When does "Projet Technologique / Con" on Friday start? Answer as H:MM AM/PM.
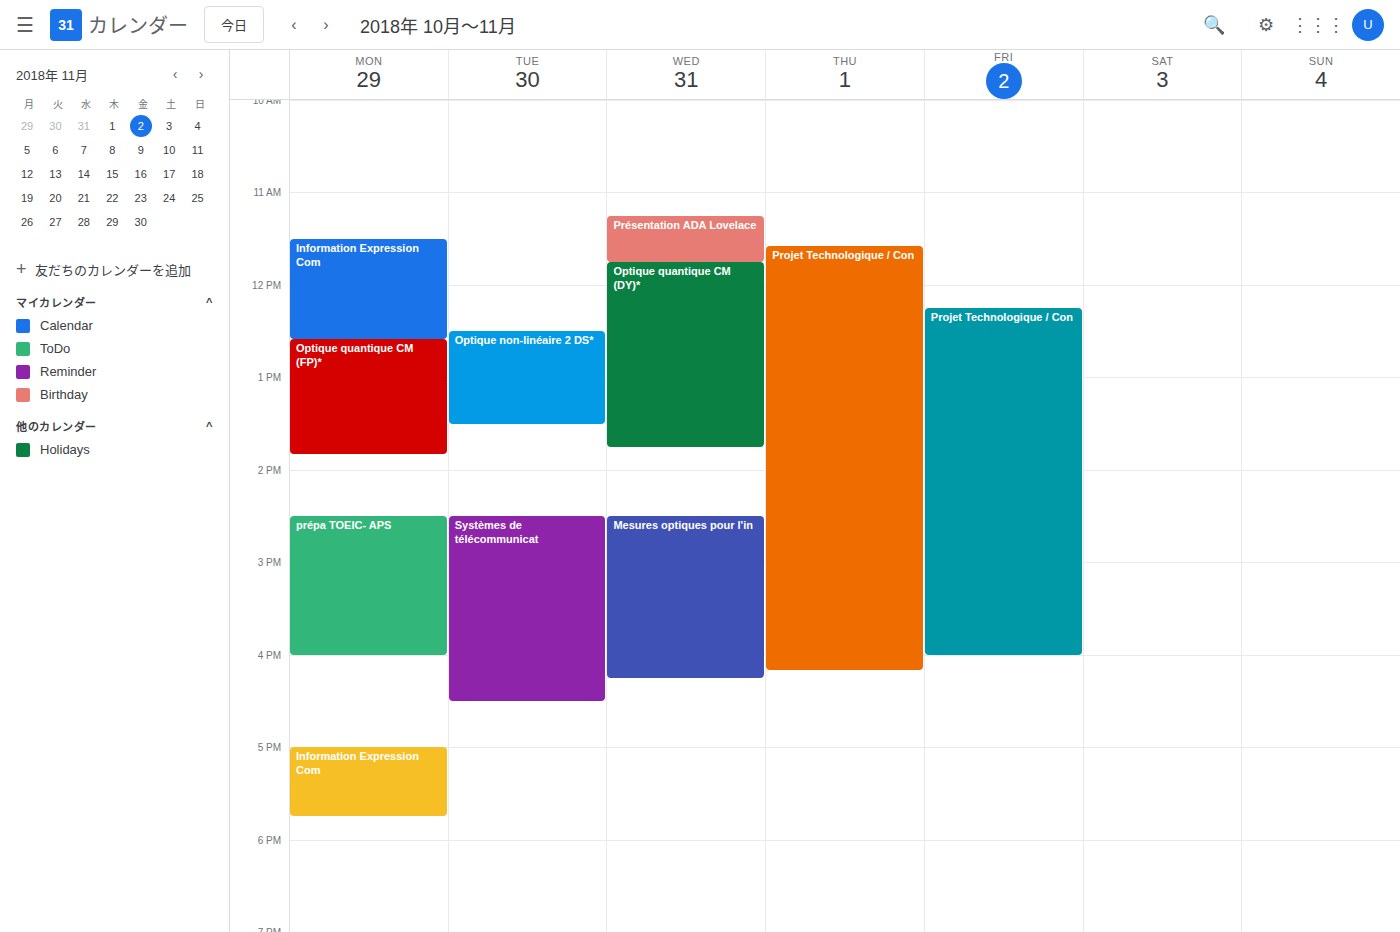
12:15 PM